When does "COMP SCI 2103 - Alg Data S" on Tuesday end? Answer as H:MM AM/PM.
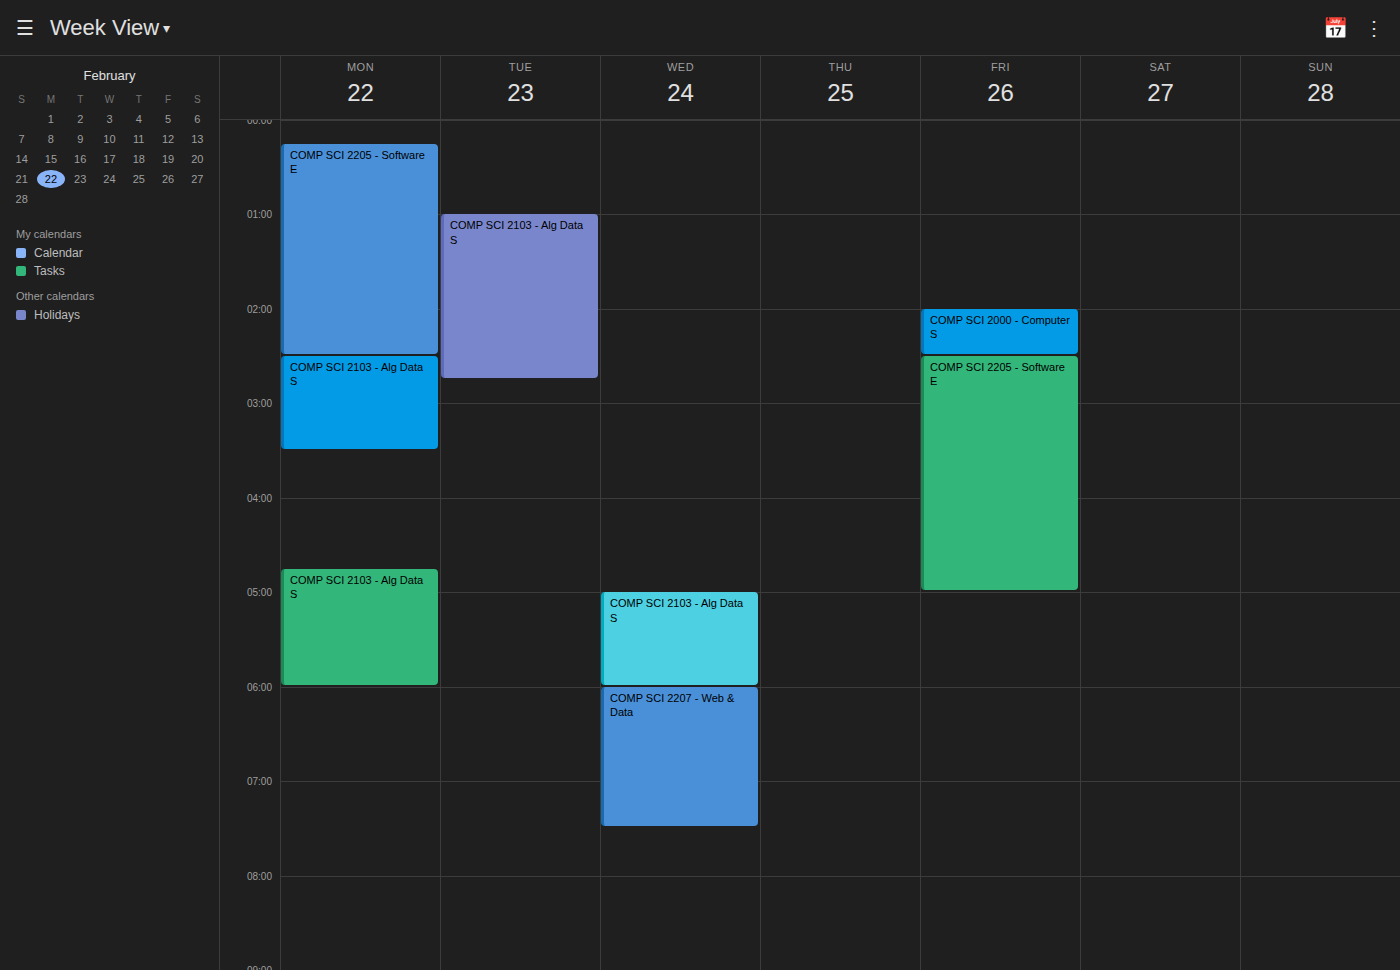
2:45 AM